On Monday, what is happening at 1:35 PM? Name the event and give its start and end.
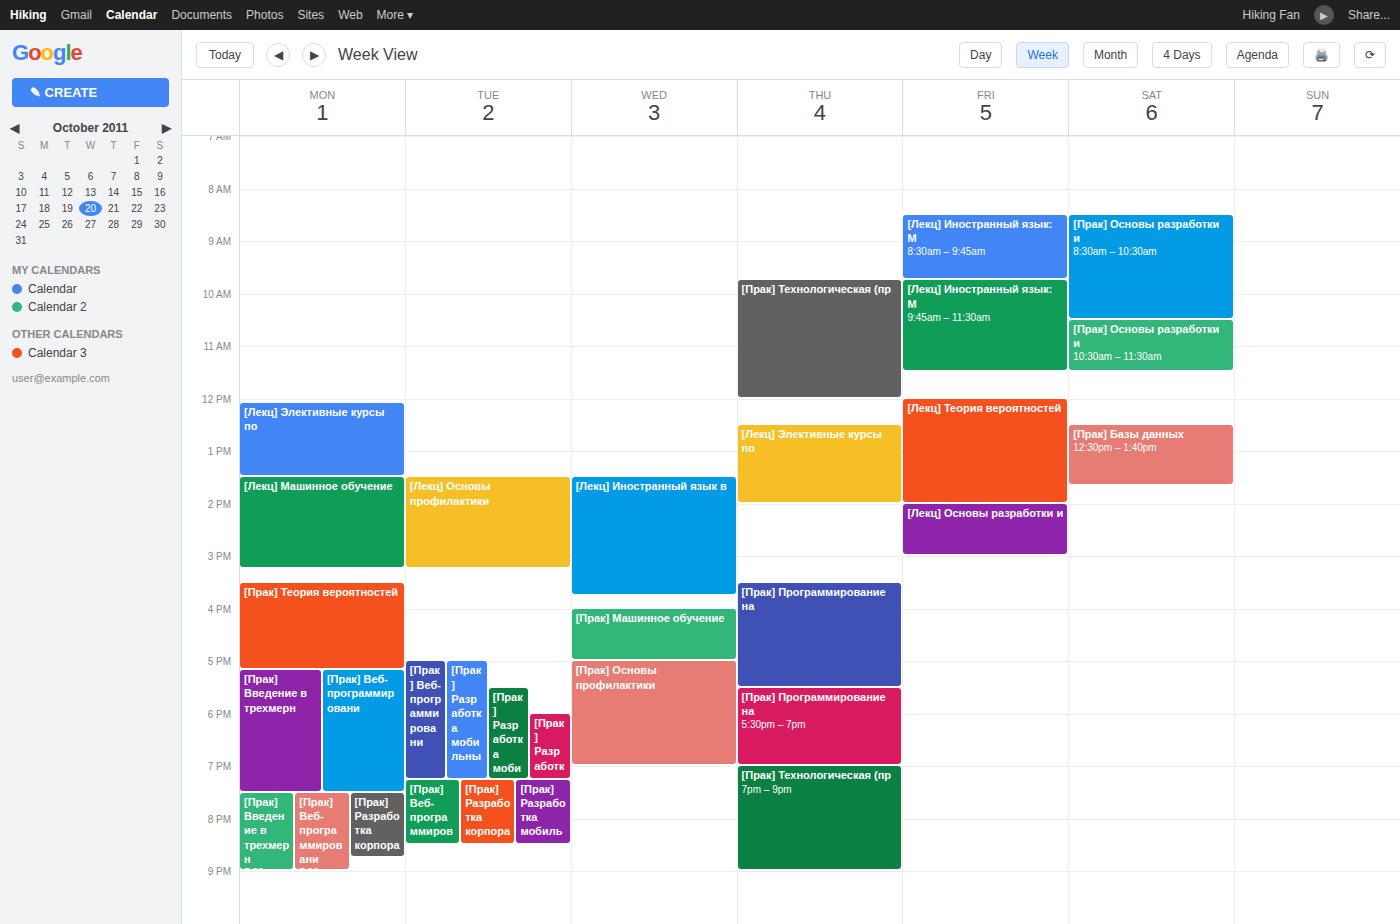
"[Лекц] Машинное обучение", 1:30 PM to 3:15 PM